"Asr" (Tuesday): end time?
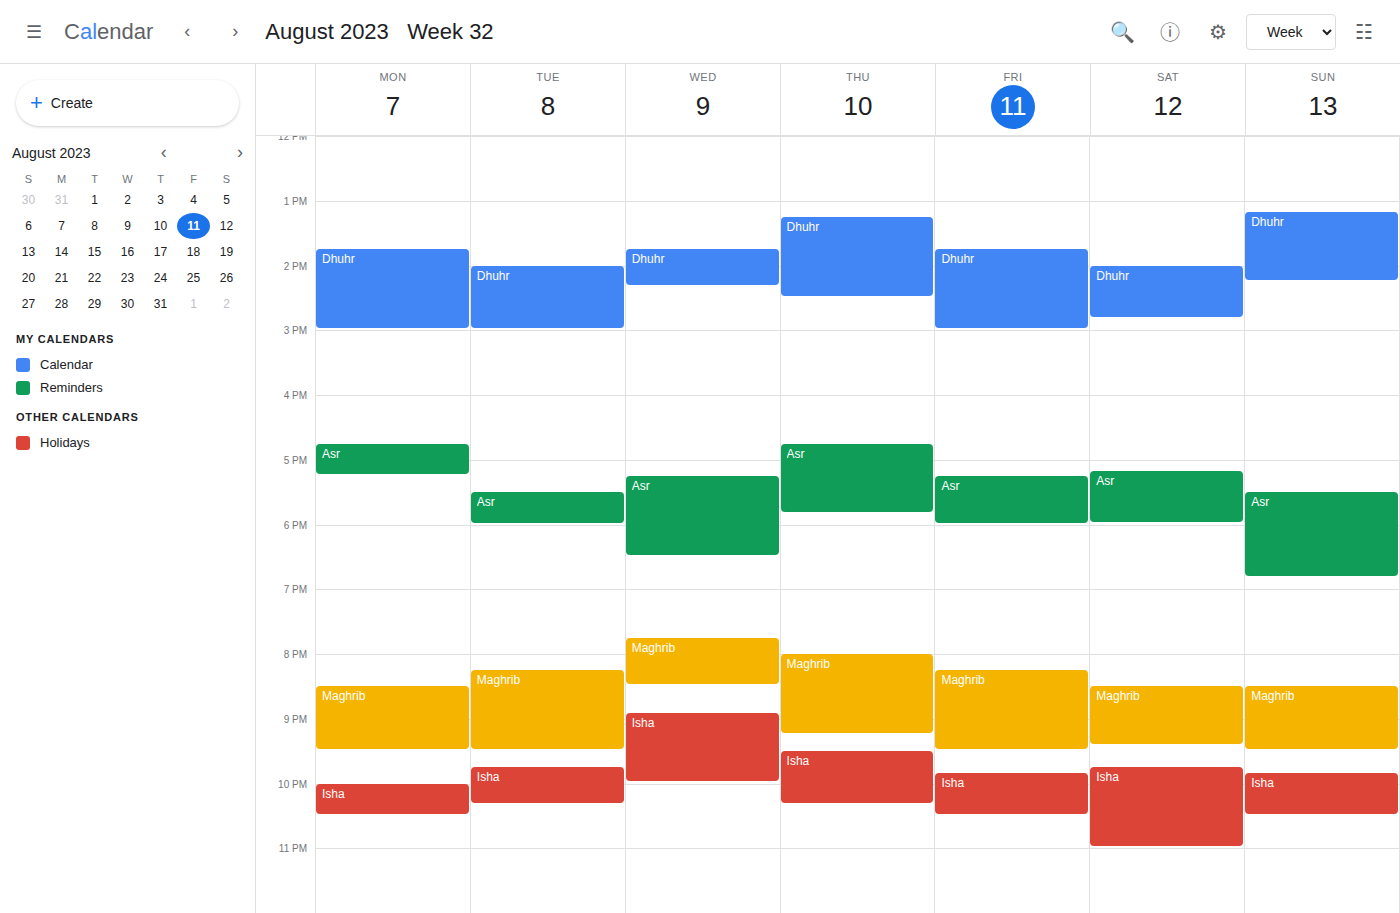
6:00 PM